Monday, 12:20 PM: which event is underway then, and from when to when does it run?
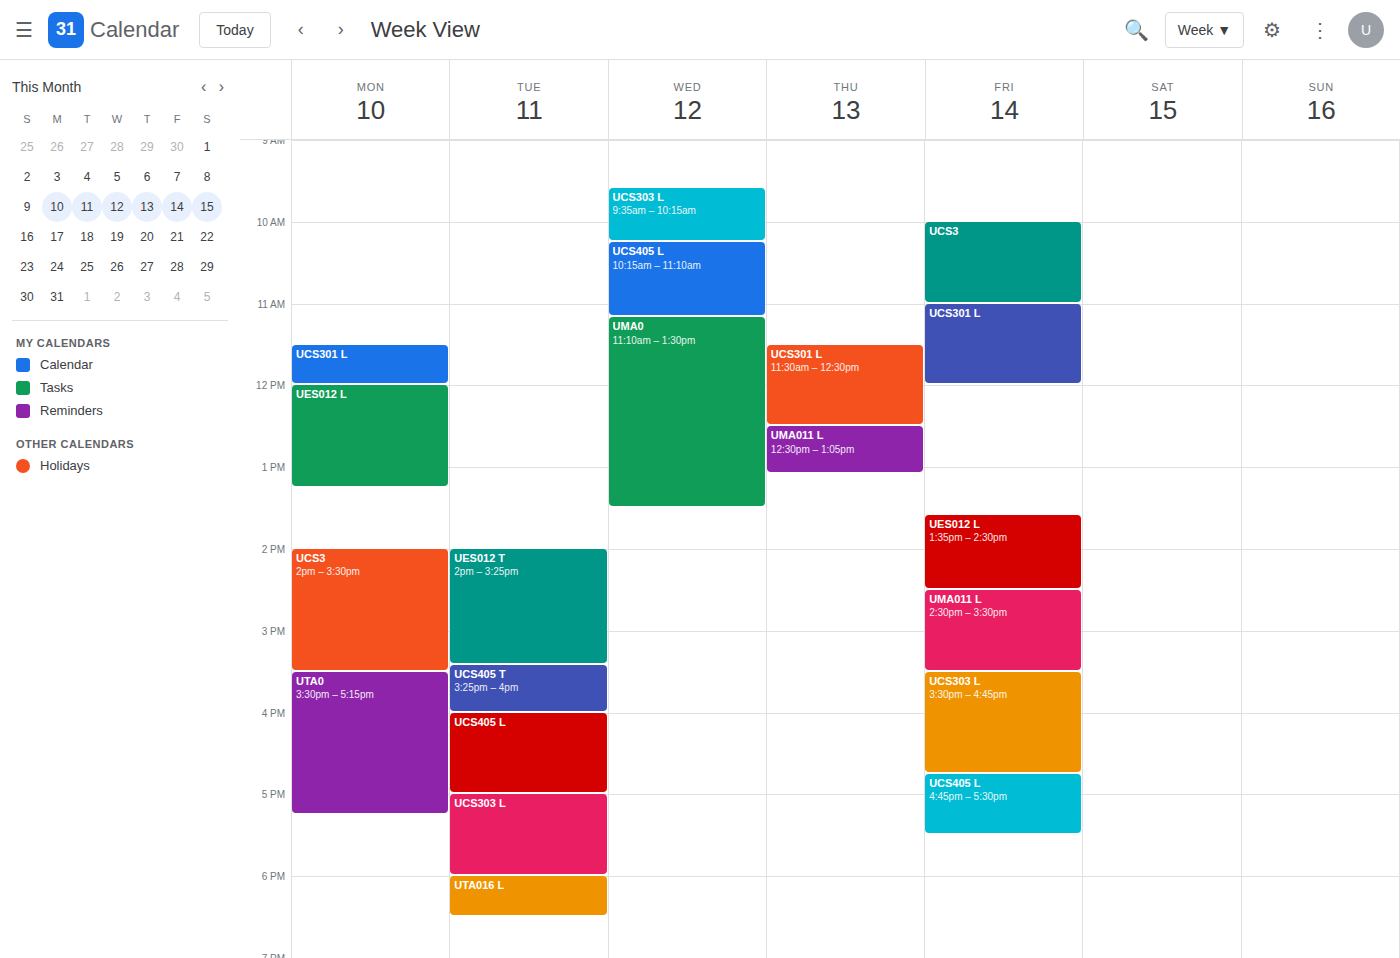
"UES012 L", 12:00 PM to 1:15 PM